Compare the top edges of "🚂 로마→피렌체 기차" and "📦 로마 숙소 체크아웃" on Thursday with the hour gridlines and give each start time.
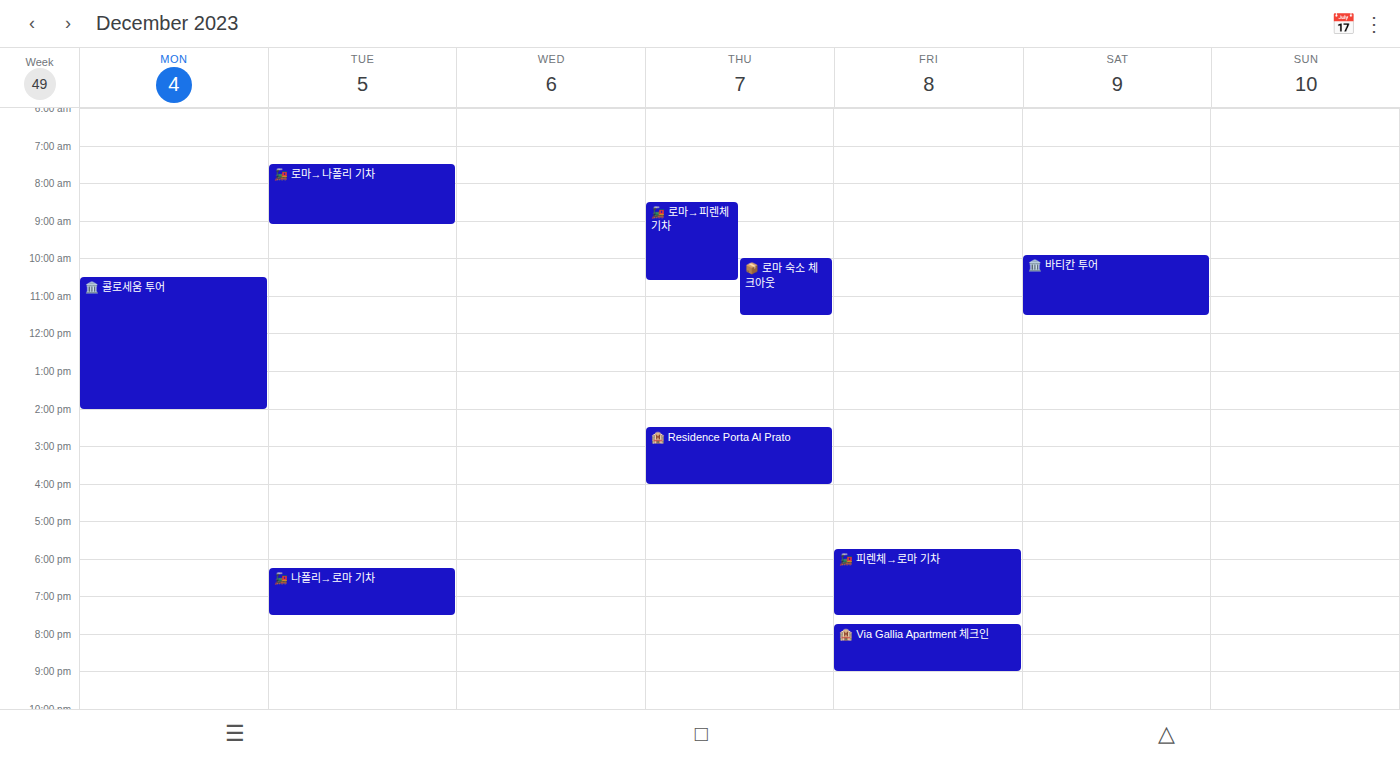
"🚂 로마→피렌체 기차": 8:30 AM, halfway between the 8 AM and 9 AM lines. "📦 로마 숙소 체크아웃": 10:00 AM, exactly on the 10 AM line.